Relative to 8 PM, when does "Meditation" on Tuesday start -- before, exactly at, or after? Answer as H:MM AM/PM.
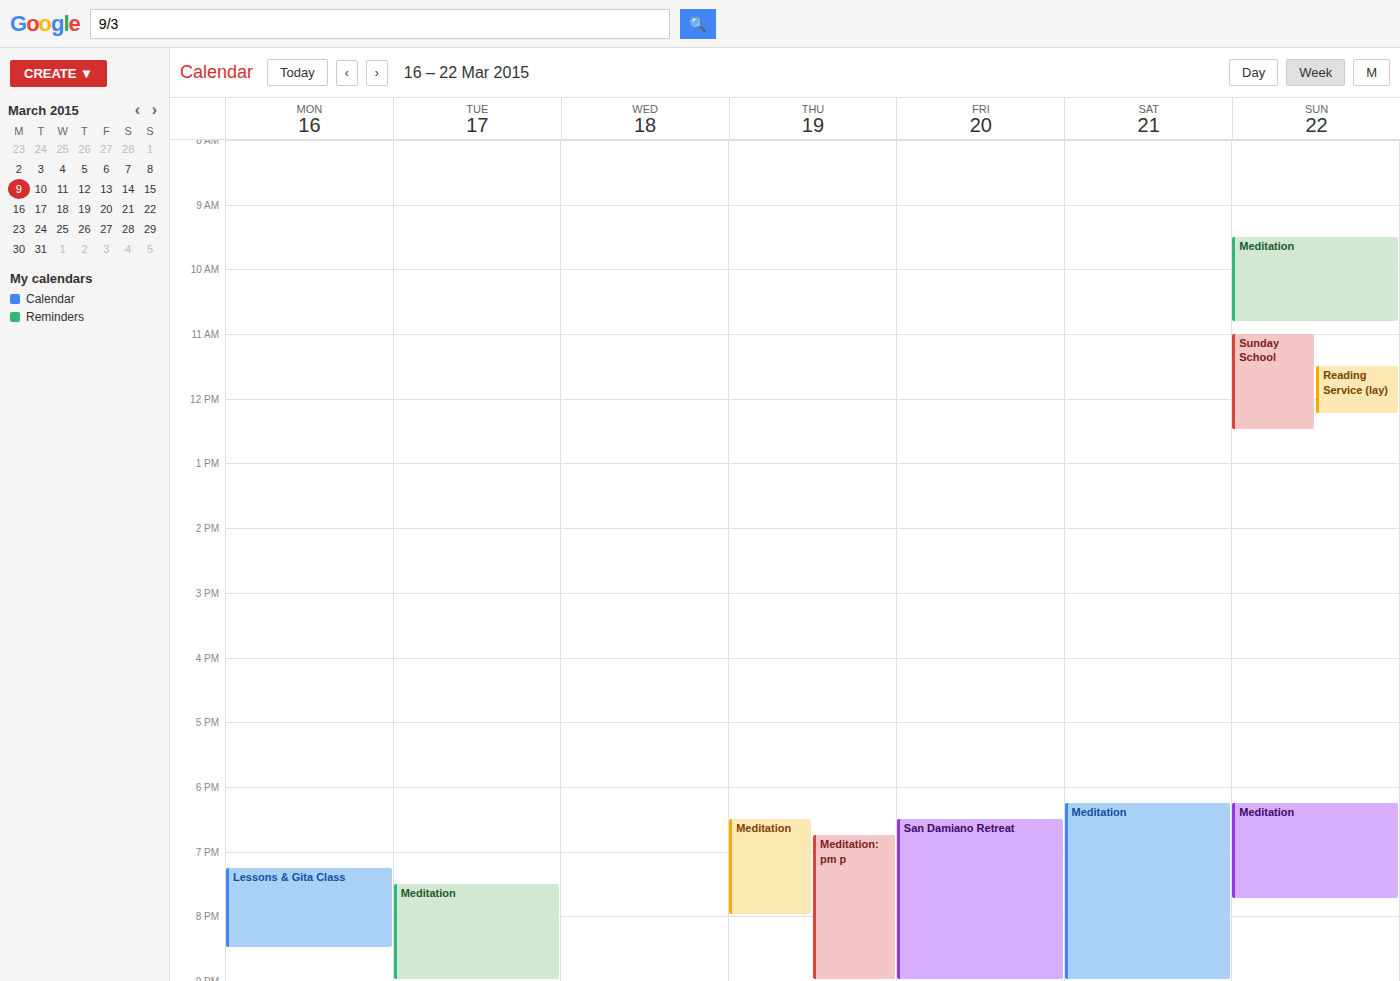
7:30 PM -- before 8 PM, 30 minutes above the 8 PM line.